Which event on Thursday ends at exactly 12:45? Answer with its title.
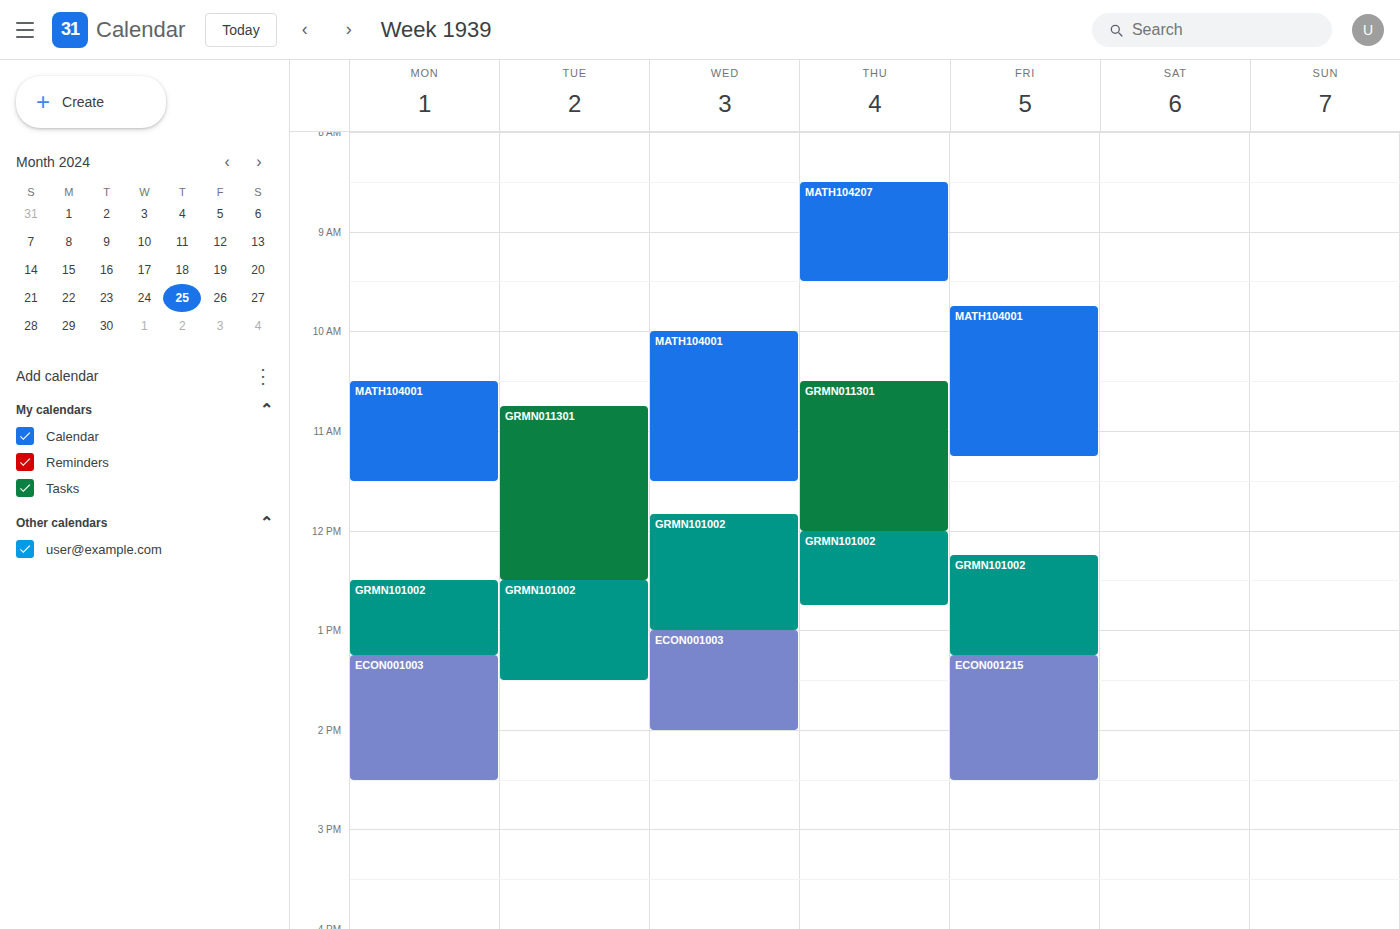
"GRMN101002"